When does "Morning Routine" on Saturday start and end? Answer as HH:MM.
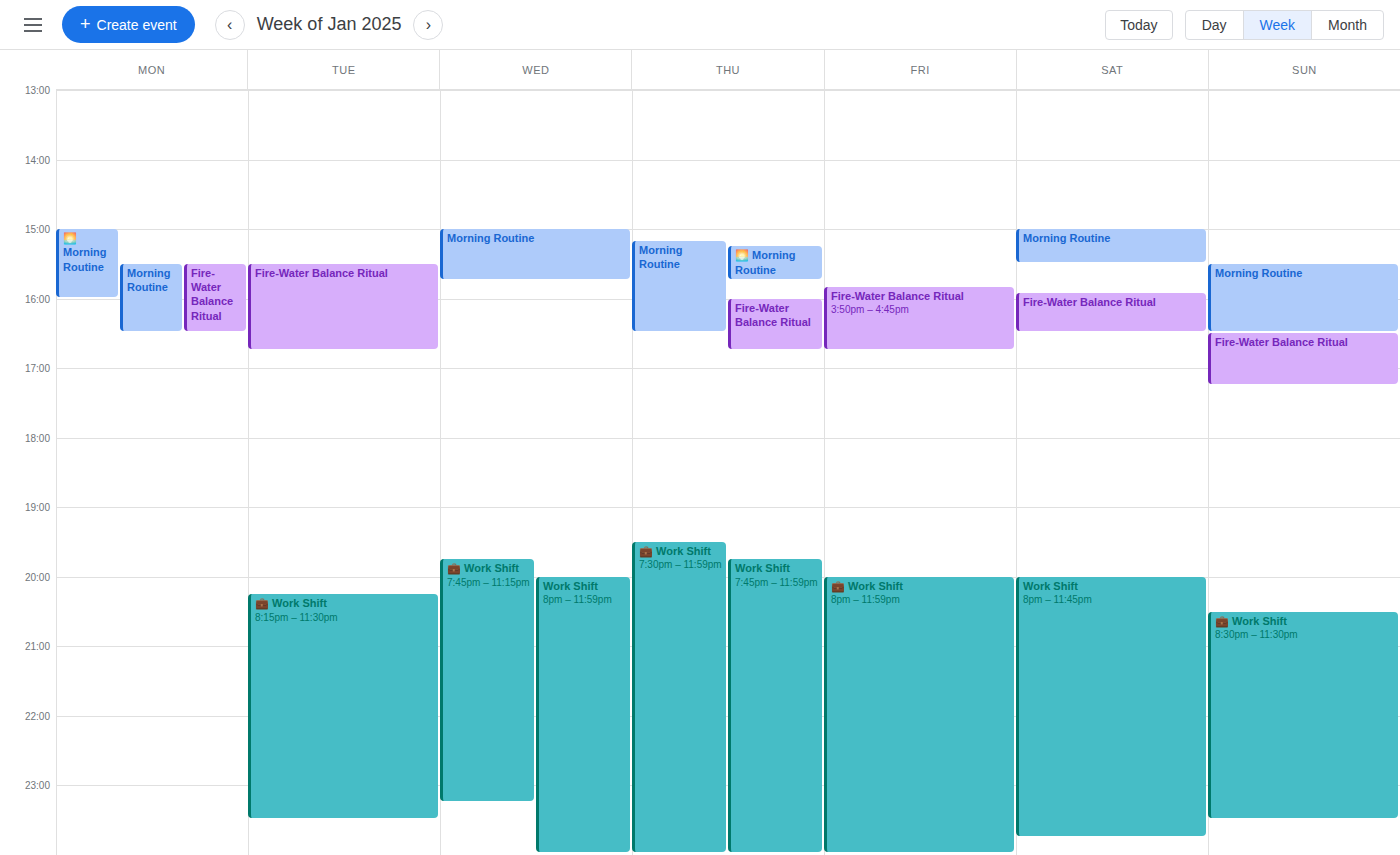
15:00 to 15:30